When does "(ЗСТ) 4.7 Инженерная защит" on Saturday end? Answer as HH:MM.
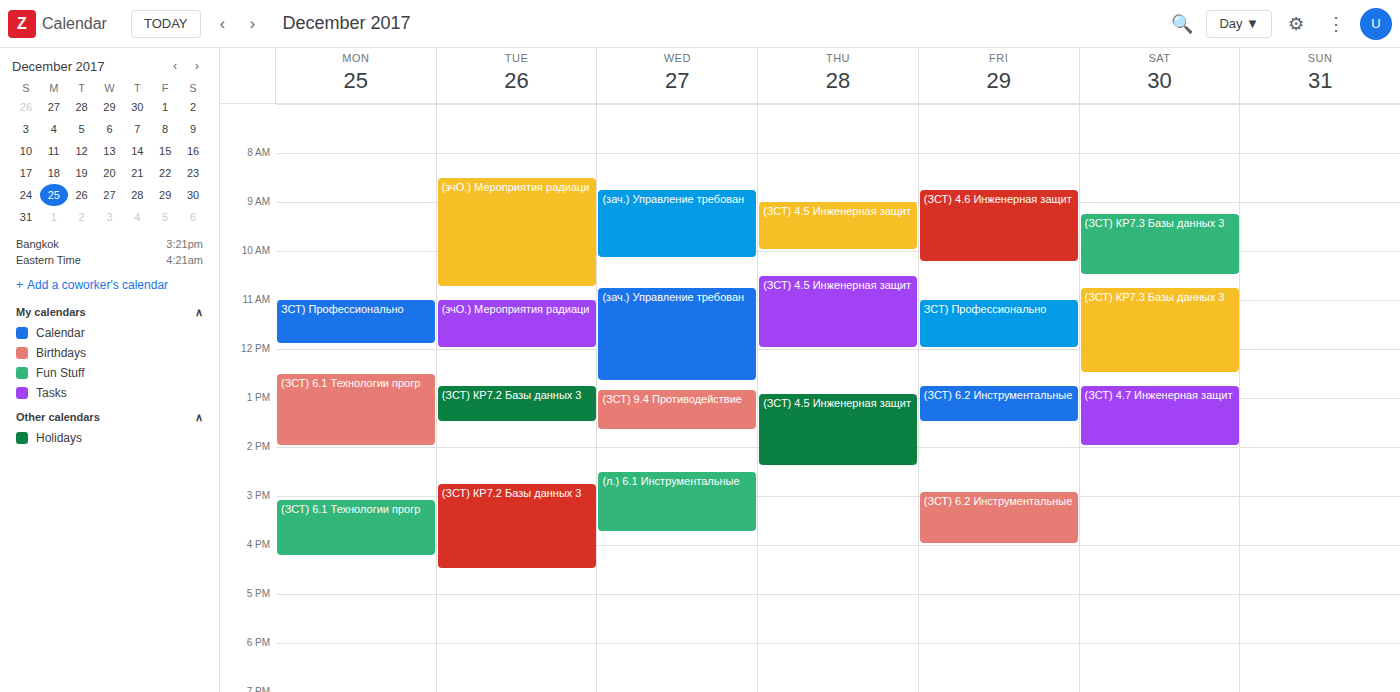
14:00